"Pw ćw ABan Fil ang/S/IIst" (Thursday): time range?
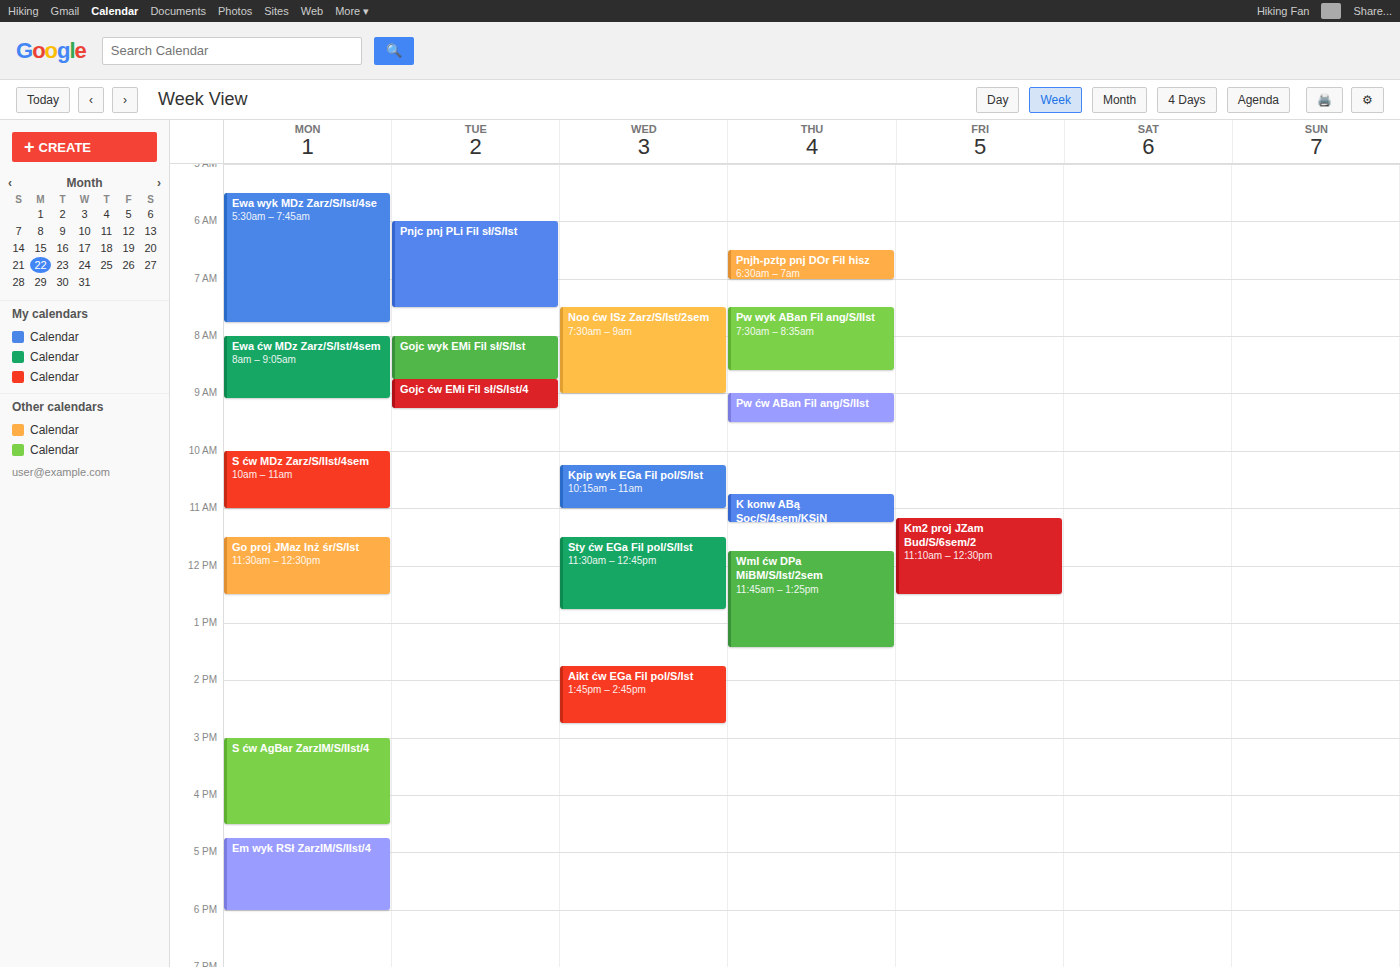
9:00 AM to 9:30 AM